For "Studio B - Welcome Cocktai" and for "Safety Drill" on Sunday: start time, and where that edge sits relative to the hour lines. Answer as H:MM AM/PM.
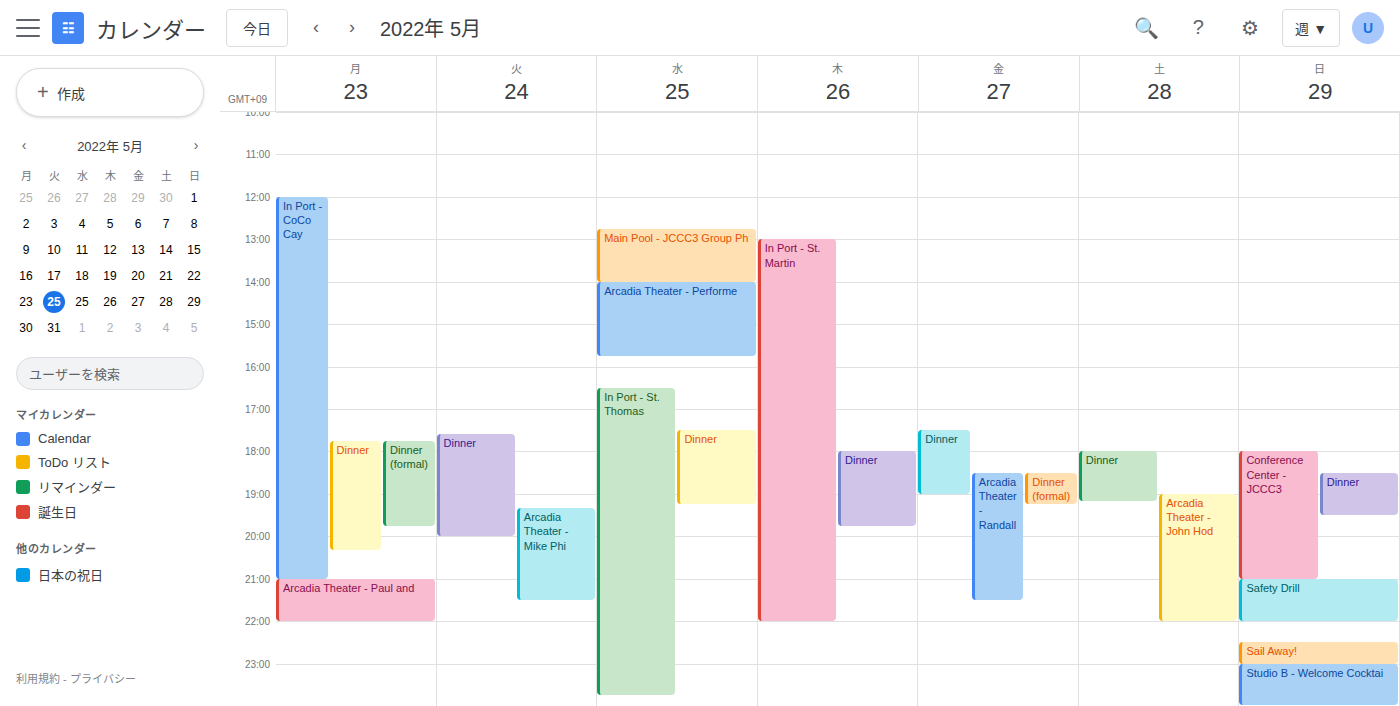
"Studio B - Welcome Cocktai": 11:00 PM, exactly on the 11 PM line. "Safety Drill": 9:00 PM, exactly on the 9 PM line.